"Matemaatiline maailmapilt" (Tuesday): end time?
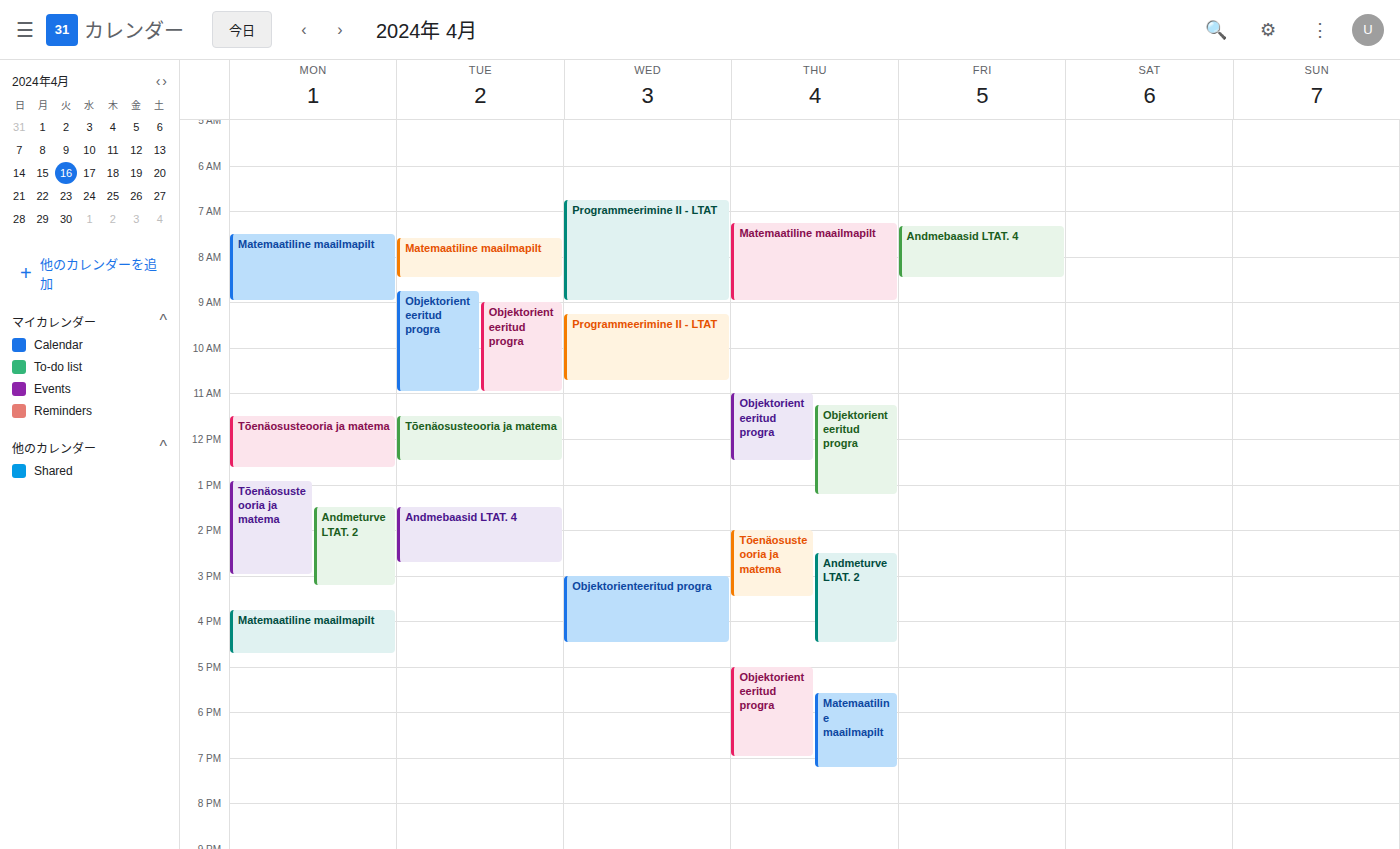
8:30 AM